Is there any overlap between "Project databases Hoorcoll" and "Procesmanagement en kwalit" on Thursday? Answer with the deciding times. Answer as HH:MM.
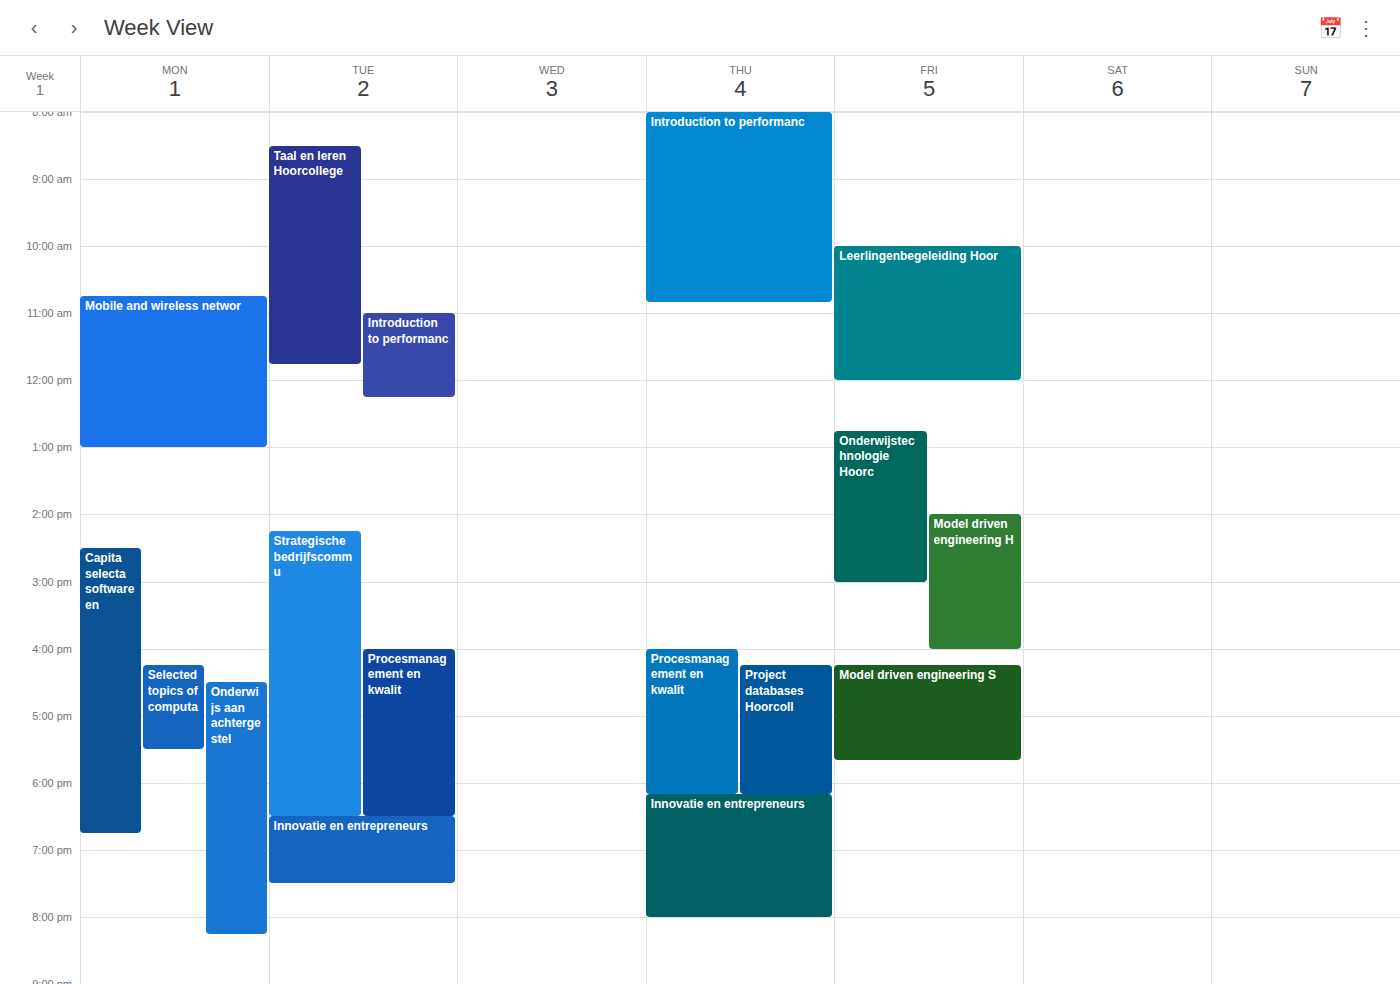
"Project databases Hoorcoll" starts at 16:15, before "Procesmanagement en kwalit" ends at 18:10 -- they overlap.